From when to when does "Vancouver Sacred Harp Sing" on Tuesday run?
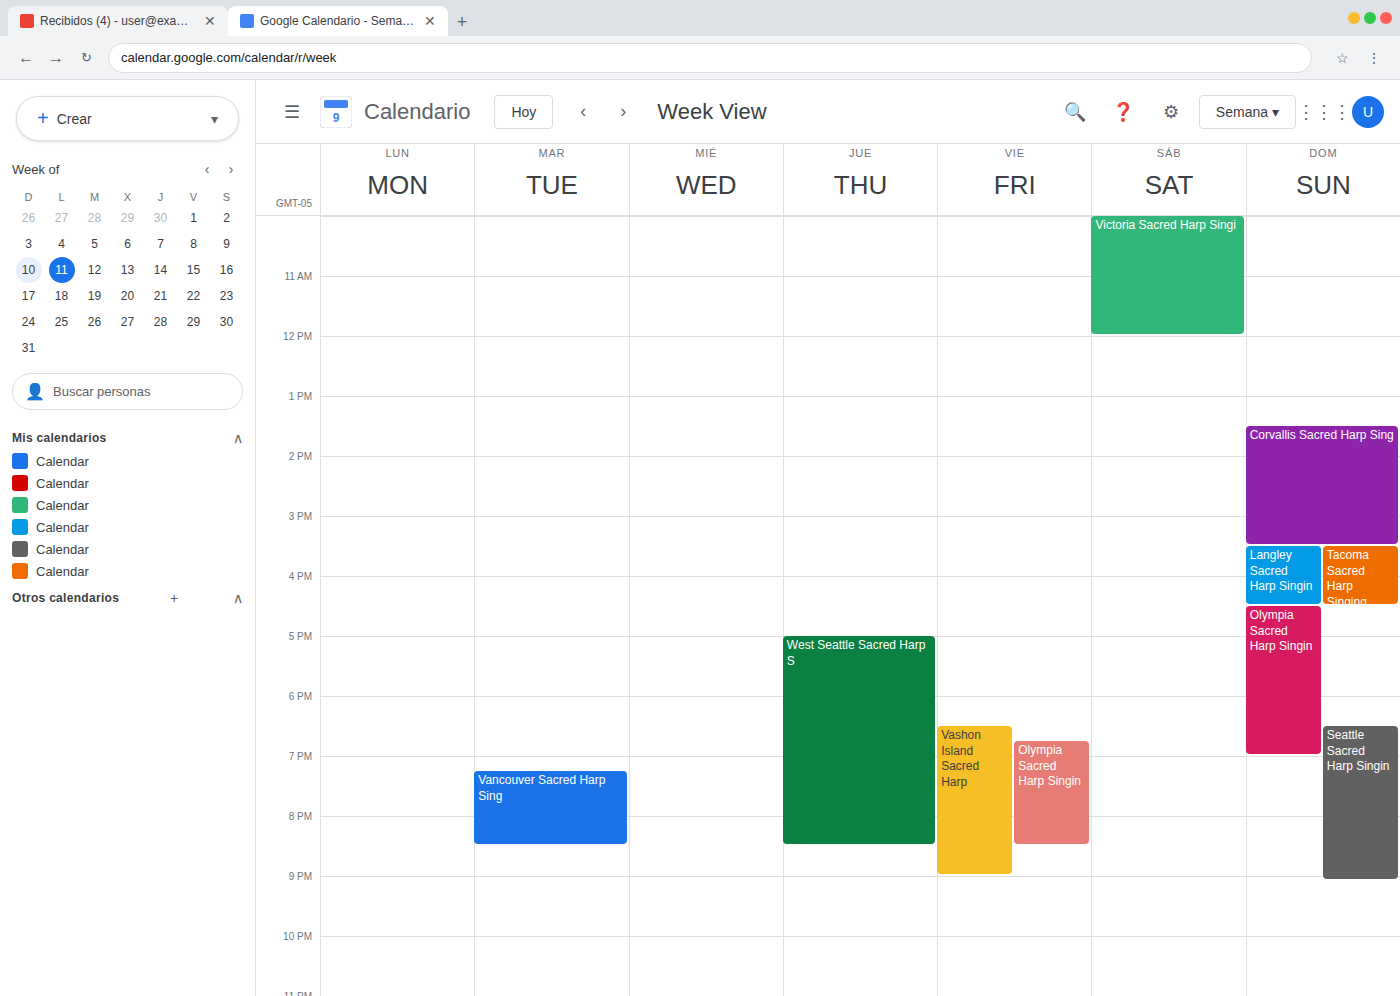
7:15 PM to 8:30 PM